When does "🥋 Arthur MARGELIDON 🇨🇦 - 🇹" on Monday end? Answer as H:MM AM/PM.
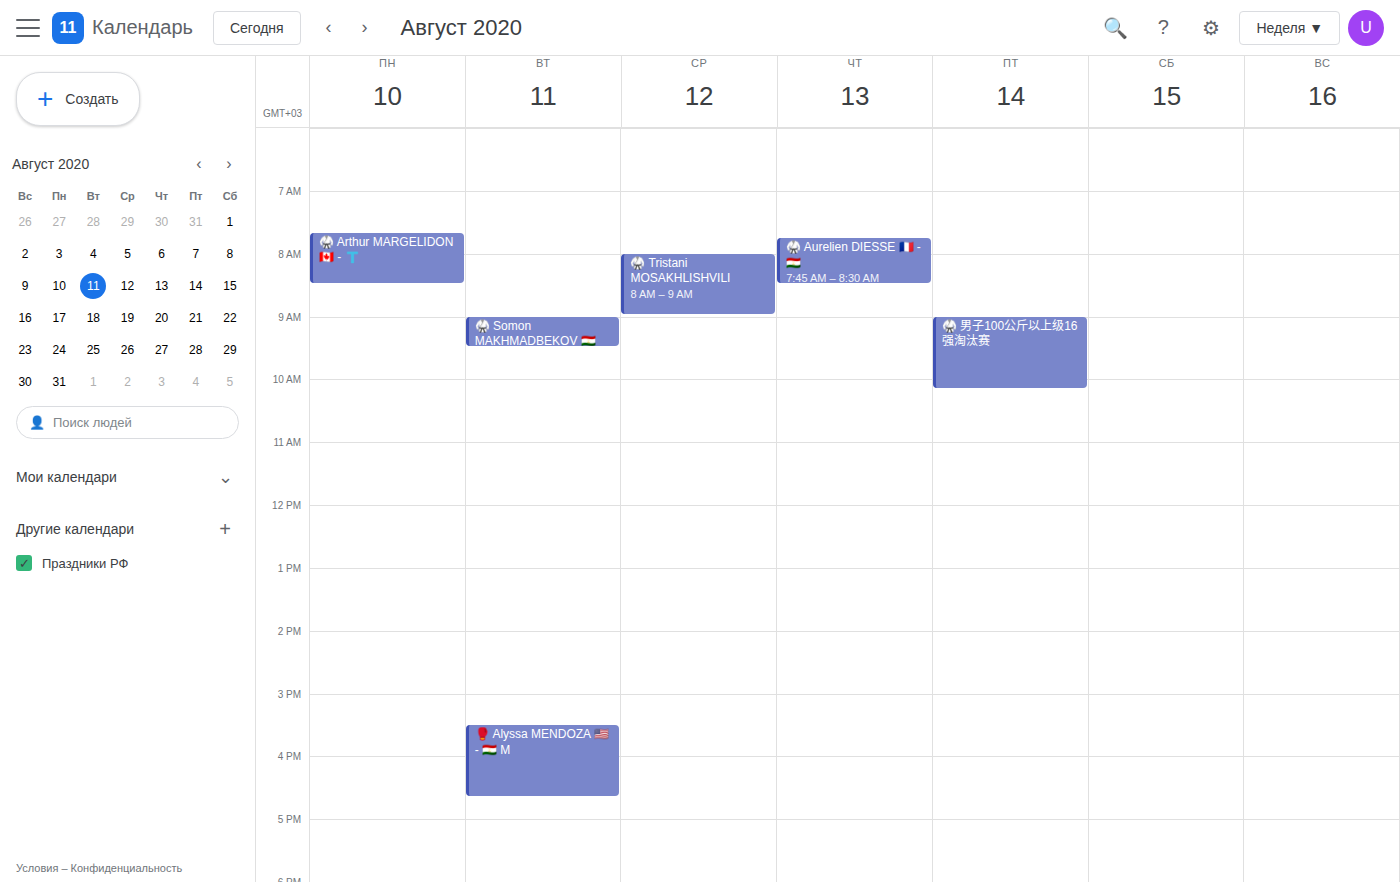
8:30 AM